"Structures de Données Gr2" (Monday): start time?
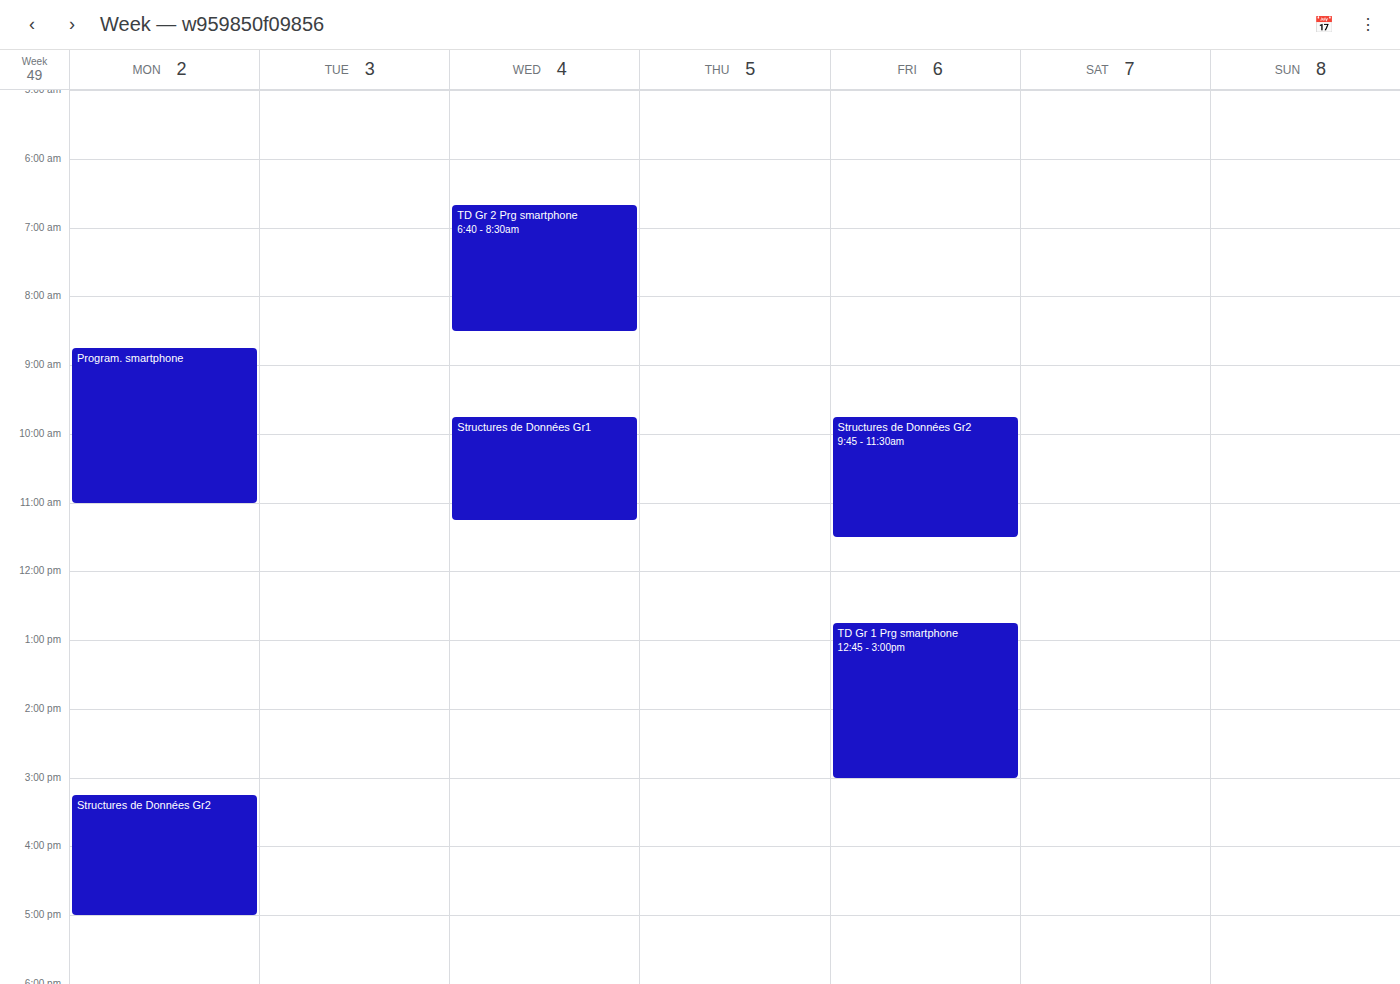
3:15 PM